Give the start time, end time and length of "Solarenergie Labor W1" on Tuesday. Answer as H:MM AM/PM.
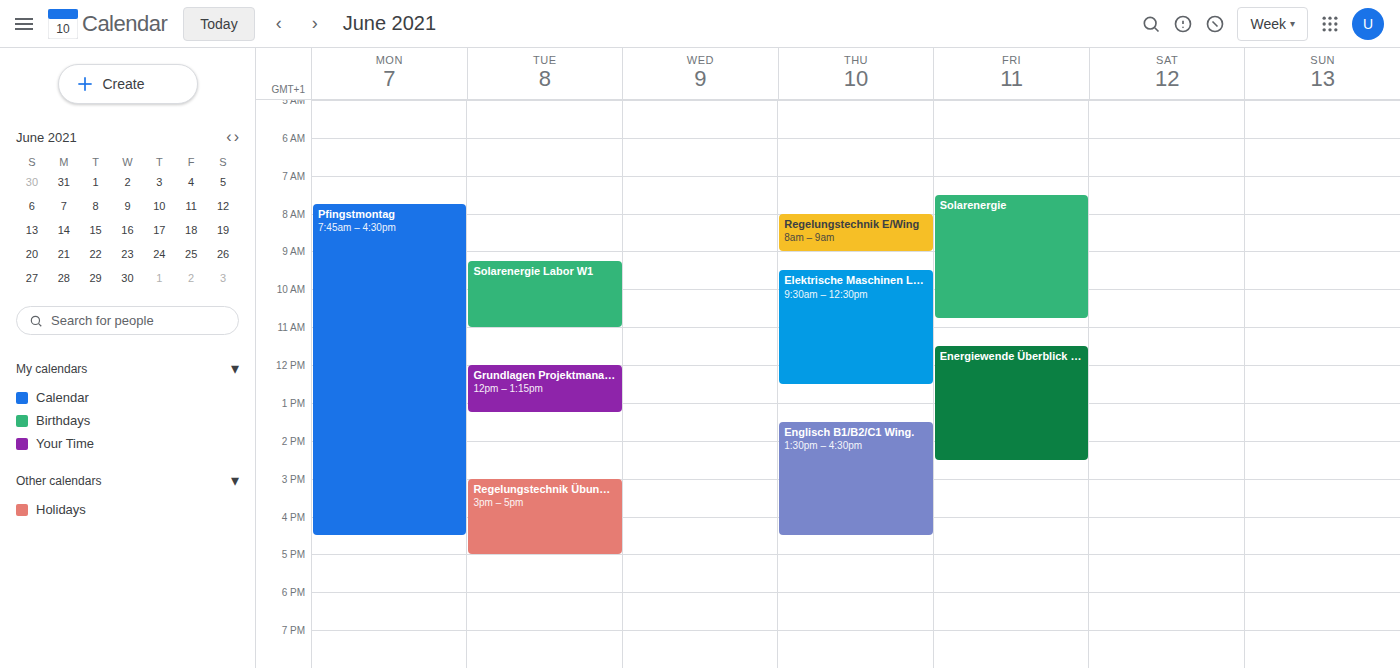
9:15 AM to 11:00 AM, 1 hour 45 minutes